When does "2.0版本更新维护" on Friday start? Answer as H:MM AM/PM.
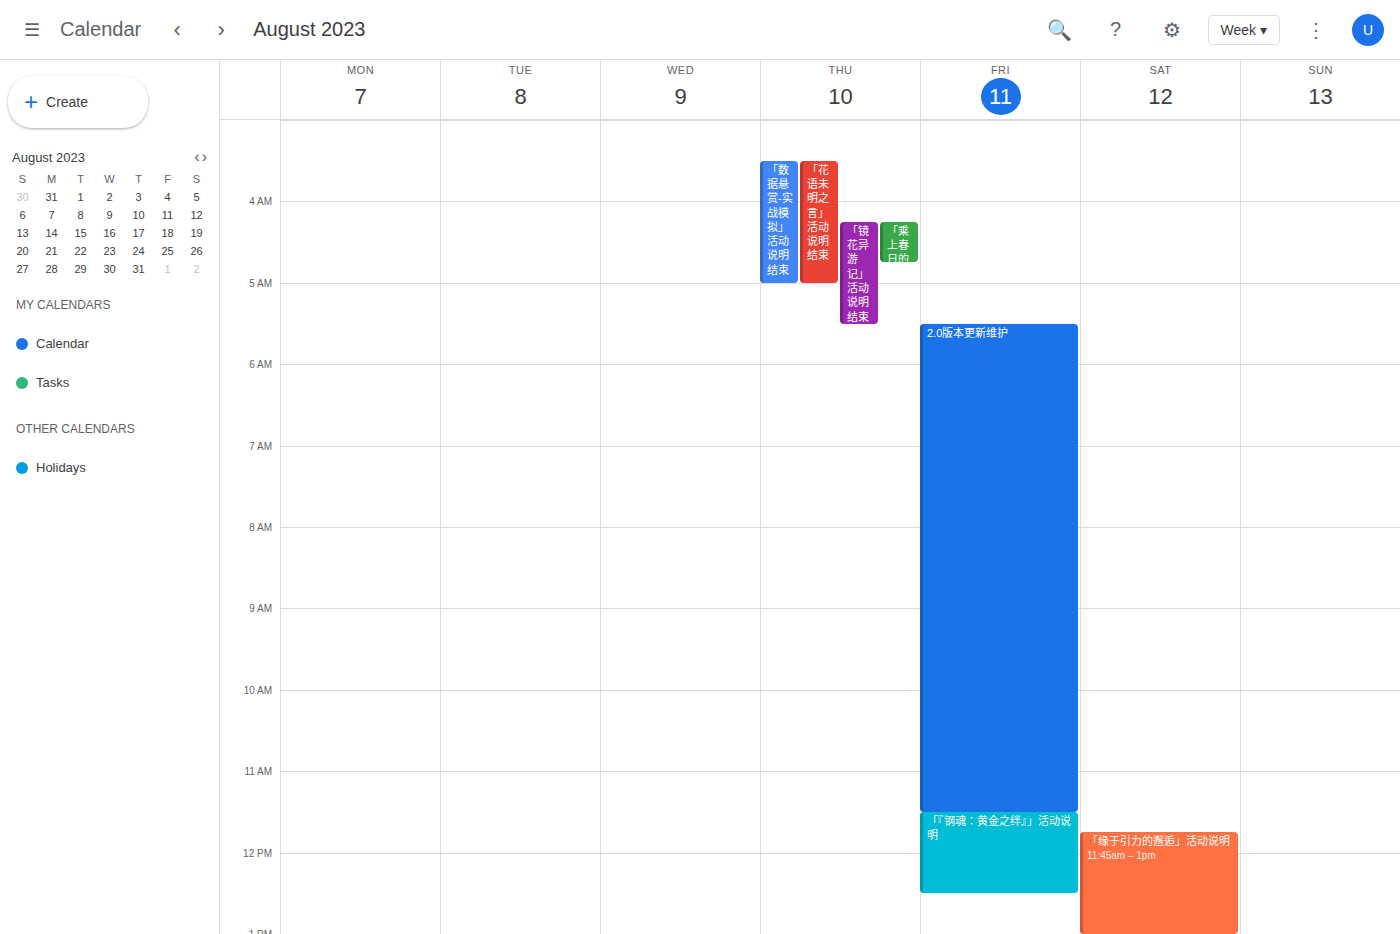
5:30 AM